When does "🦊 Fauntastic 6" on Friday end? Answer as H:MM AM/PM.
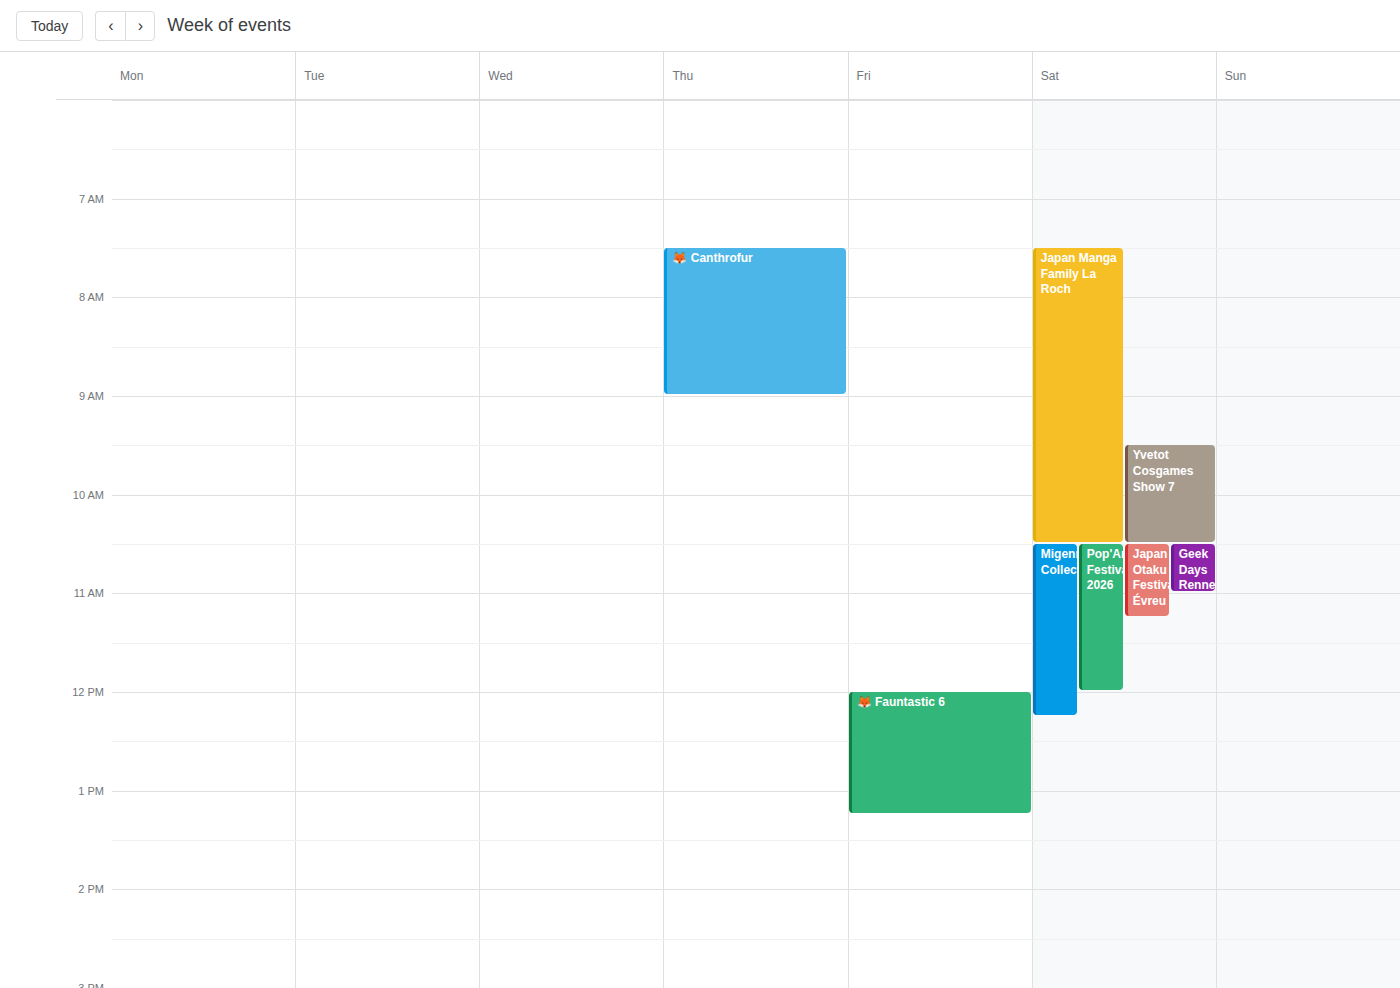
1:15 PM